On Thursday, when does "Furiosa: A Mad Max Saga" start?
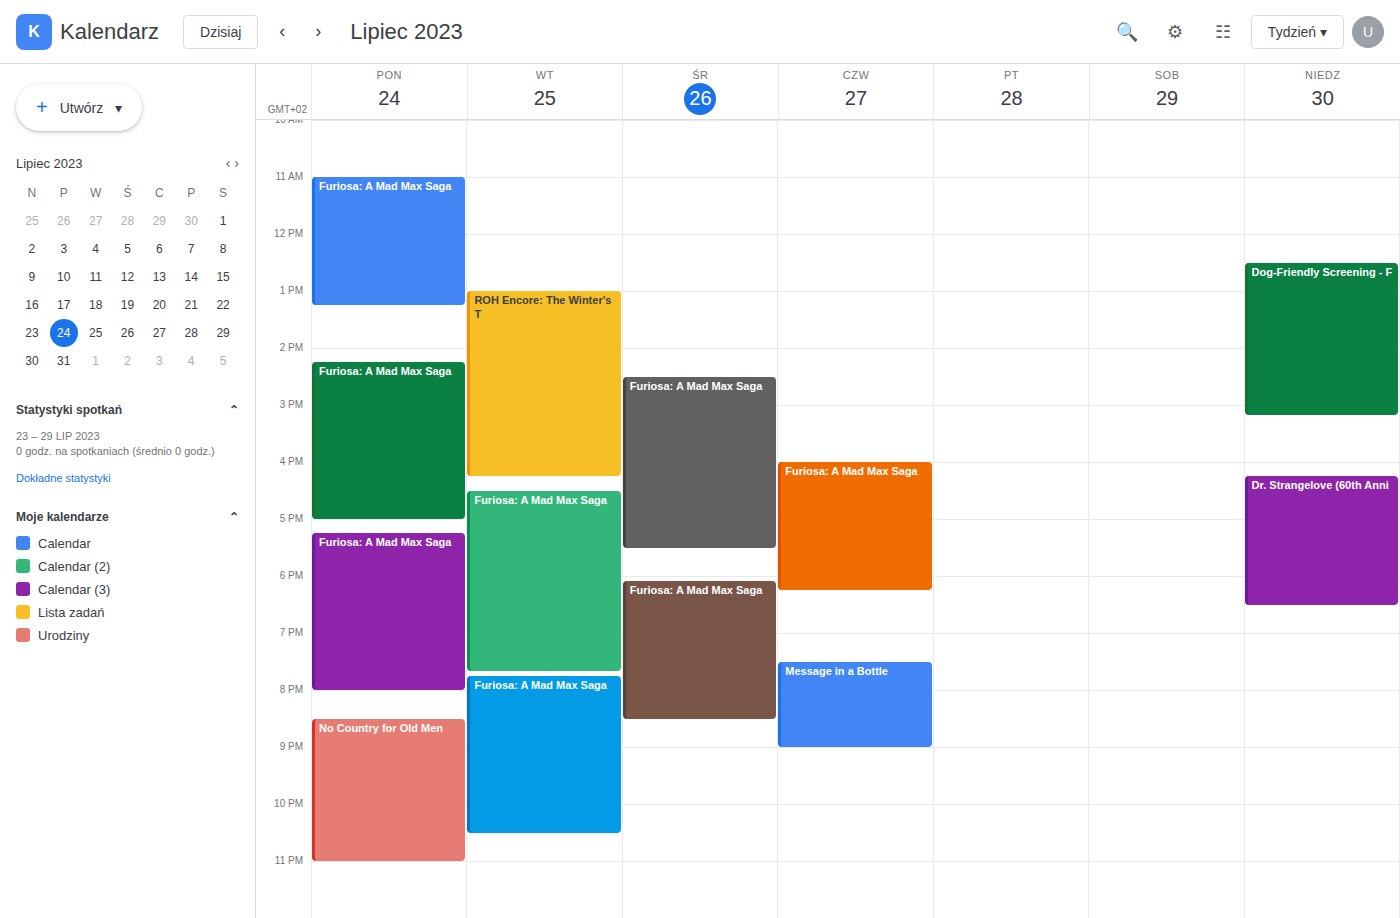
4:00 PM